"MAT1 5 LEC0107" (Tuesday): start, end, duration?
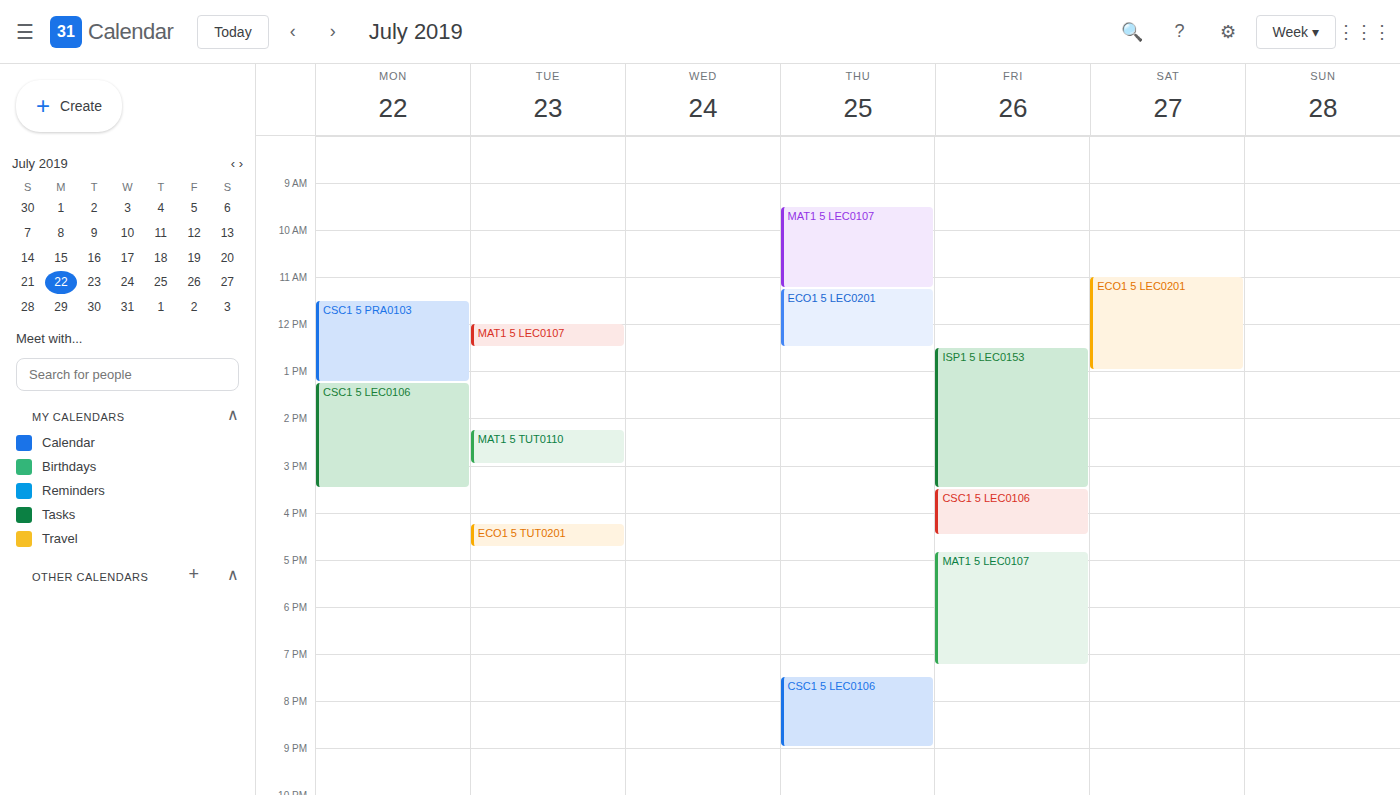
12:00 to 12:30, 30 minutes